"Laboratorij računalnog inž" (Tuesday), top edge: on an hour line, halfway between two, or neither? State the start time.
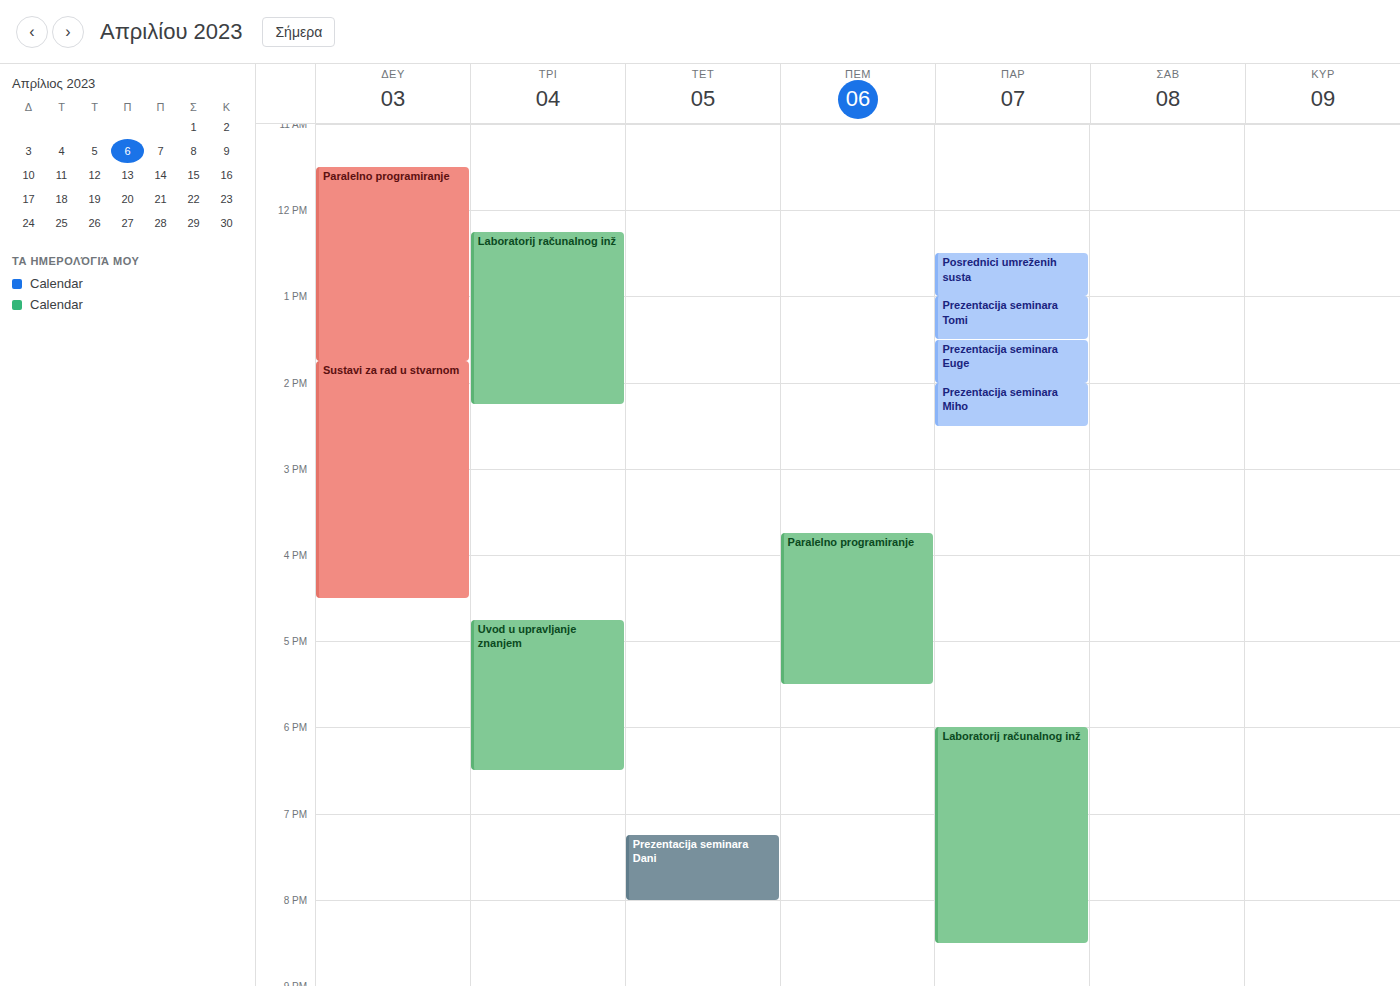
12:15 PM -- neither: a quarter of the way from the 12 PM line to the 1 PM line.